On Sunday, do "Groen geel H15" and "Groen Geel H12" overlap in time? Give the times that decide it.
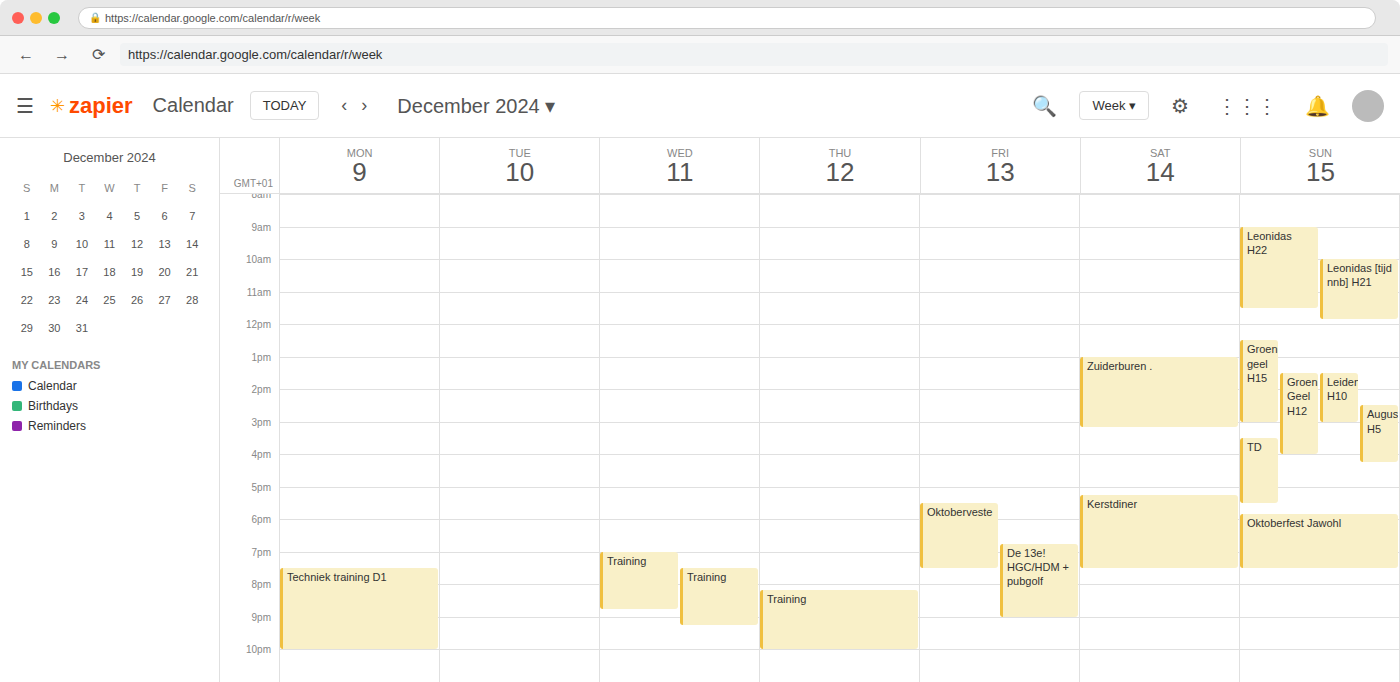
"Groen Geel H12" starts at 1:30 PM, before "Groen geel H15" ends at 3:00 PM -- they overlap.